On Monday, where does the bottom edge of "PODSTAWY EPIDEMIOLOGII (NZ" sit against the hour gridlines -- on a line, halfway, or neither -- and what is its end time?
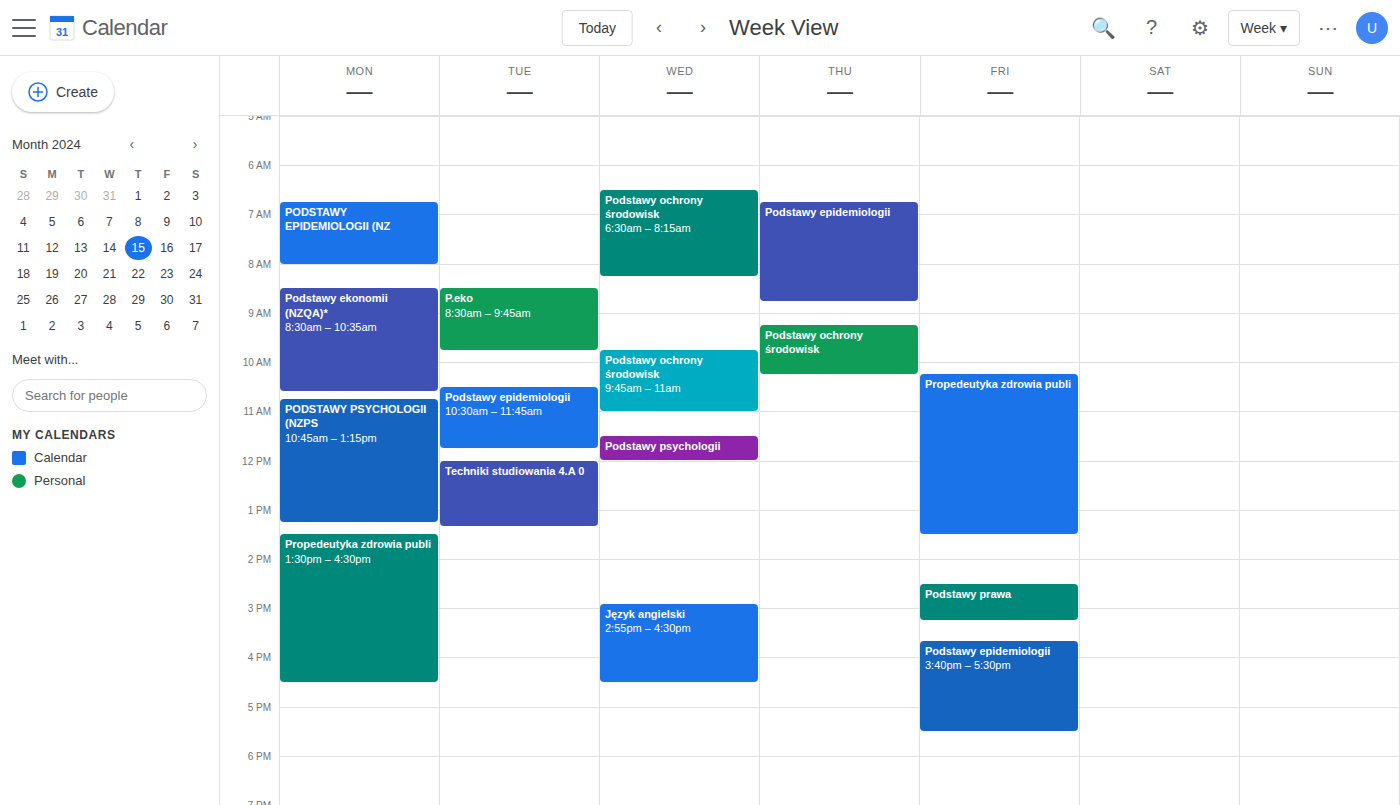
8:00 AM -- exactly on the 8 AM line.